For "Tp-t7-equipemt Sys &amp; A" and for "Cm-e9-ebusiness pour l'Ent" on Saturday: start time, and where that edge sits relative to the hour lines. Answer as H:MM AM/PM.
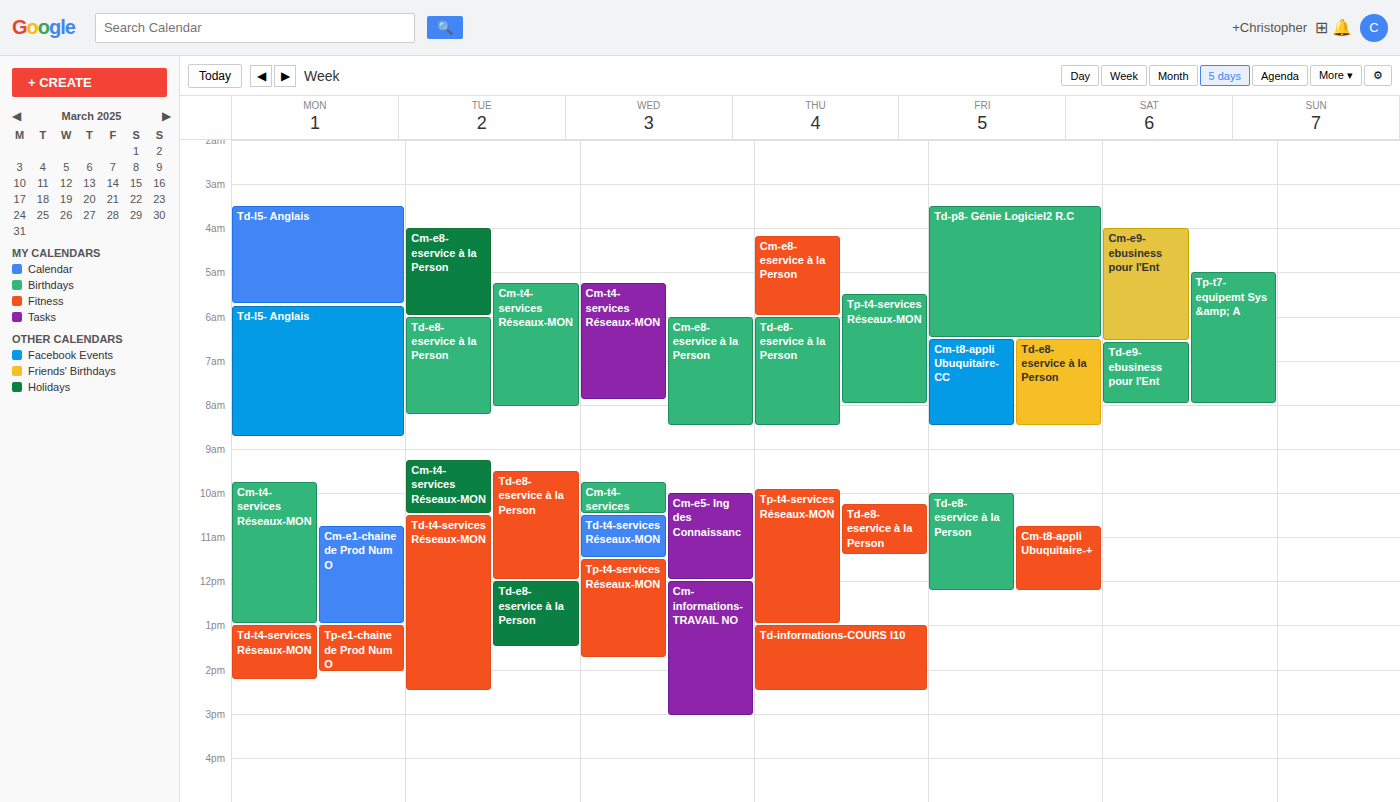
"Tp-t7-equipemt Sys &amp; A": 5:00 AM, exactly on the 5 AM line. "Cm-e9-ebusiness pour l'Ent": 4:00 AM, exactly on the 4 AM line.